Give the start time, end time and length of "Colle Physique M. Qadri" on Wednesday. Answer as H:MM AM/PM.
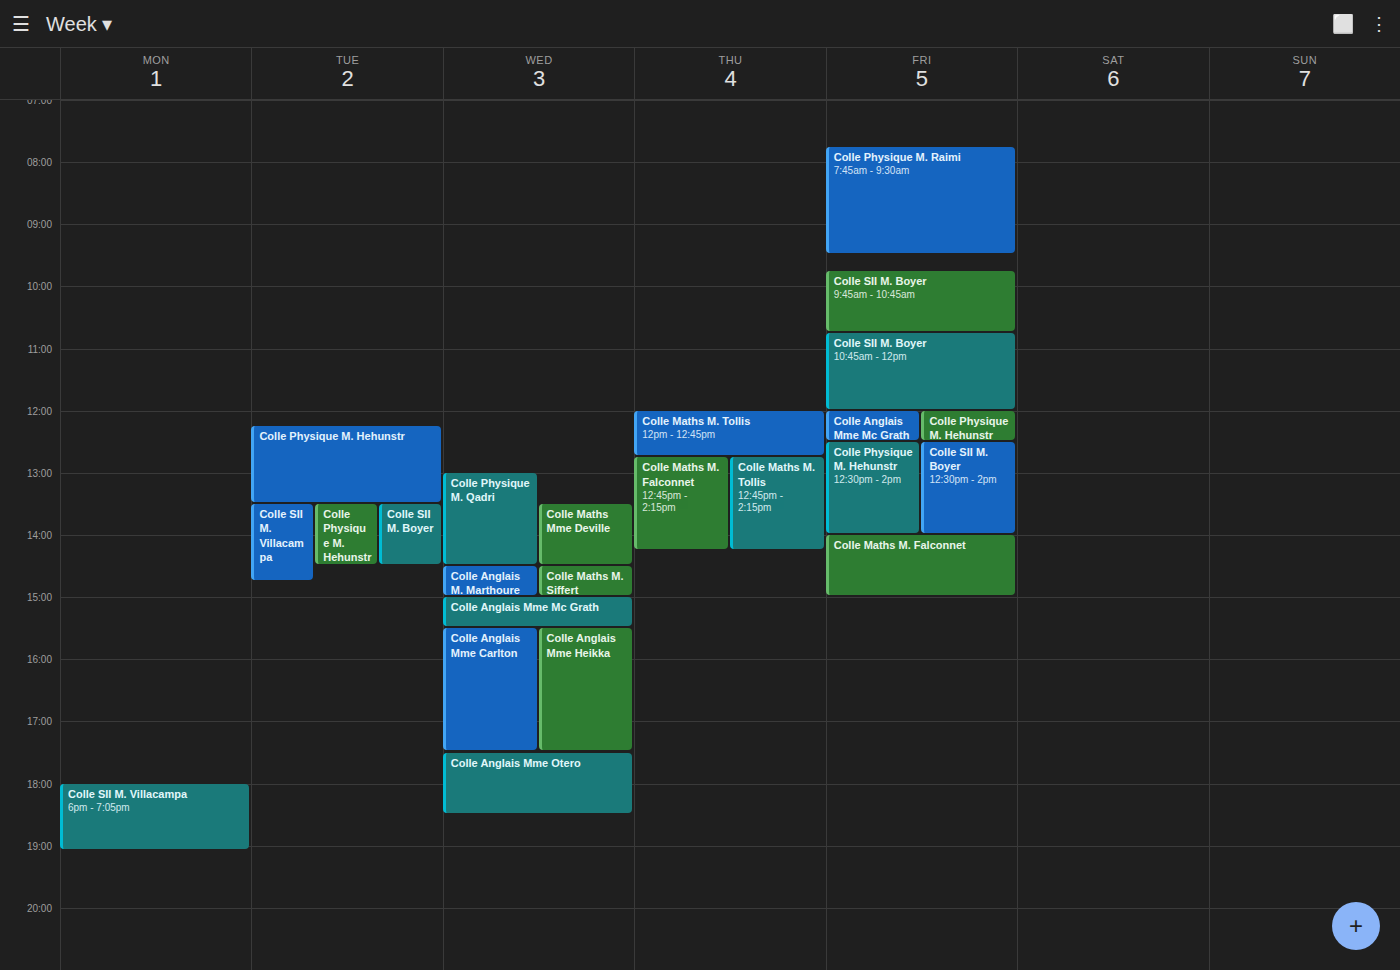
1:00 PM to 2:30 PM, 1 hour 30 minutes